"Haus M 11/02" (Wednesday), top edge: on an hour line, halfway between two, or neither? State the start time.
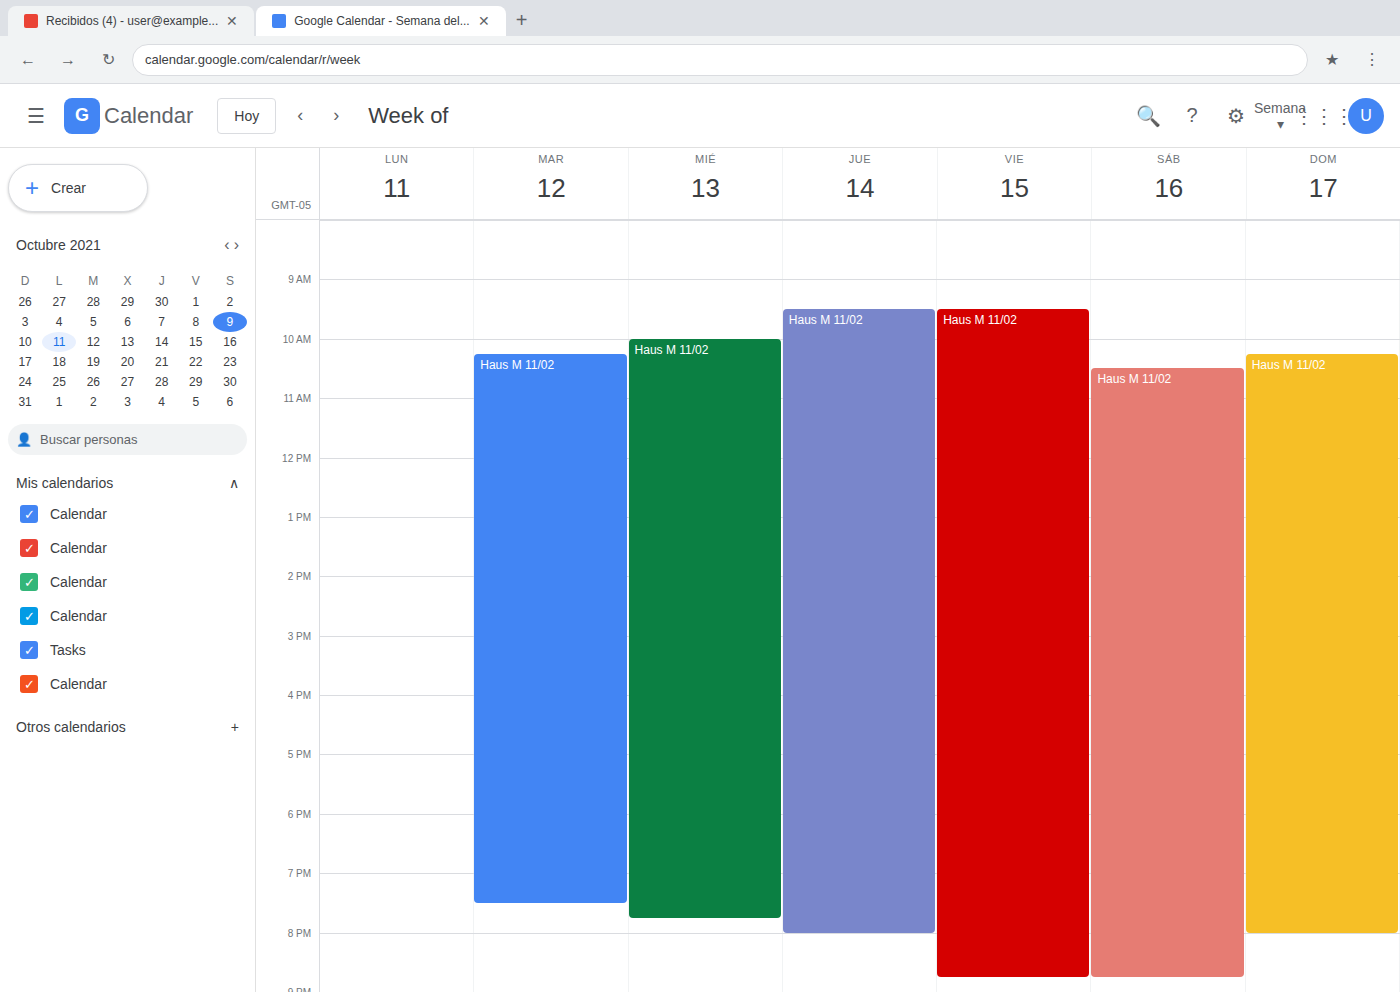
10:00 -- exactly on the 10:00 line.